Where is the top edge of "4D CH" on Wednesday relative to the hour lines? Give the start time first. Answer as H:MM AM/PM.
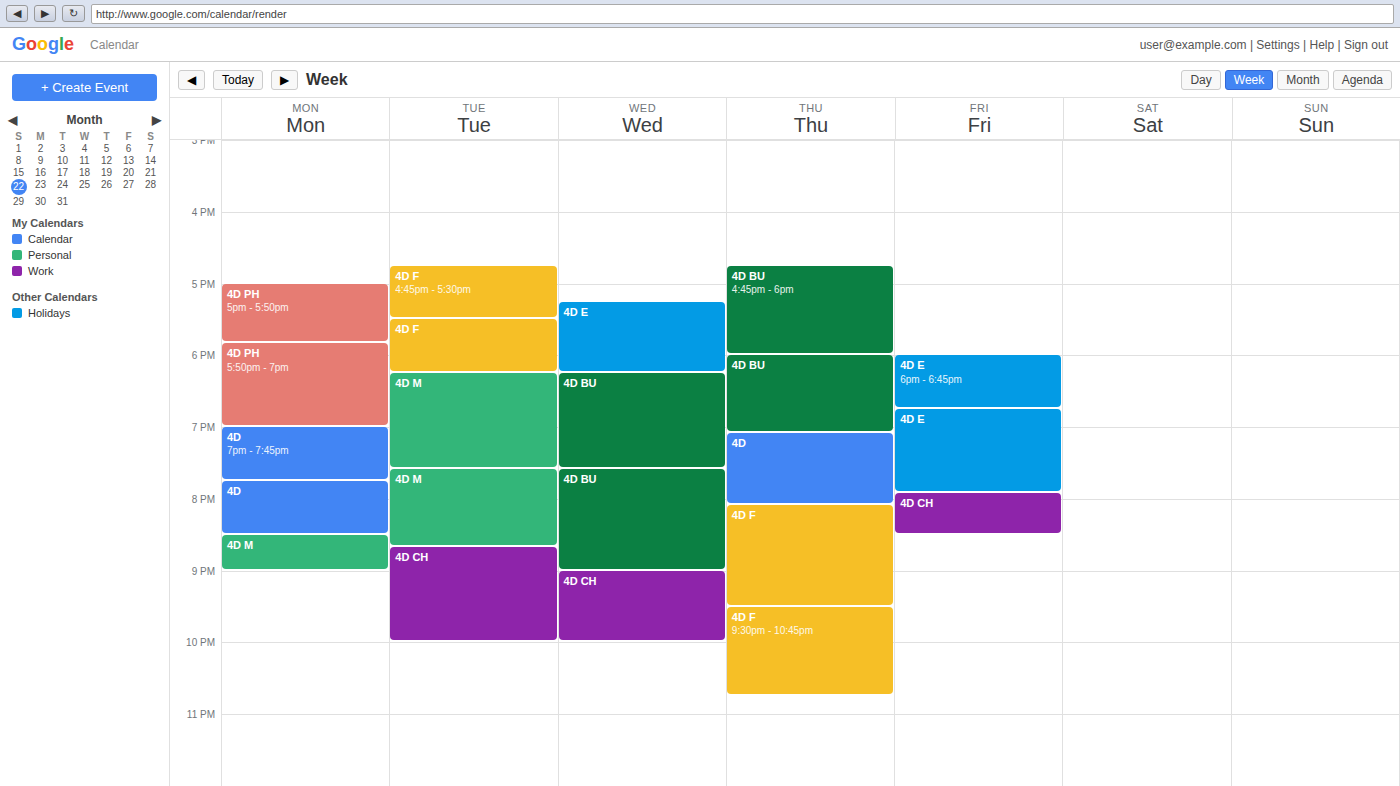
9:00 PM -- exactly on the 9 PM line.